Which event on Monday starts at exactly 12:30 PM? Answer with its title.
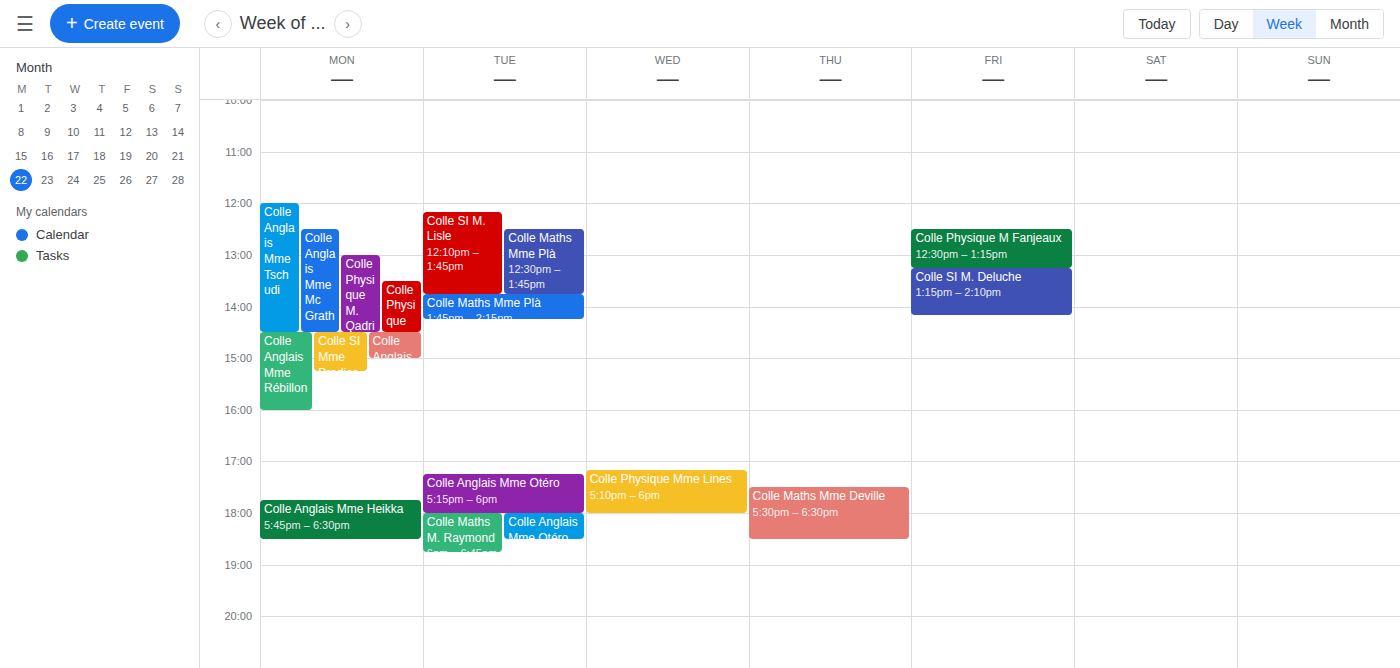
"Colle Anglais Mme Mc Grath"